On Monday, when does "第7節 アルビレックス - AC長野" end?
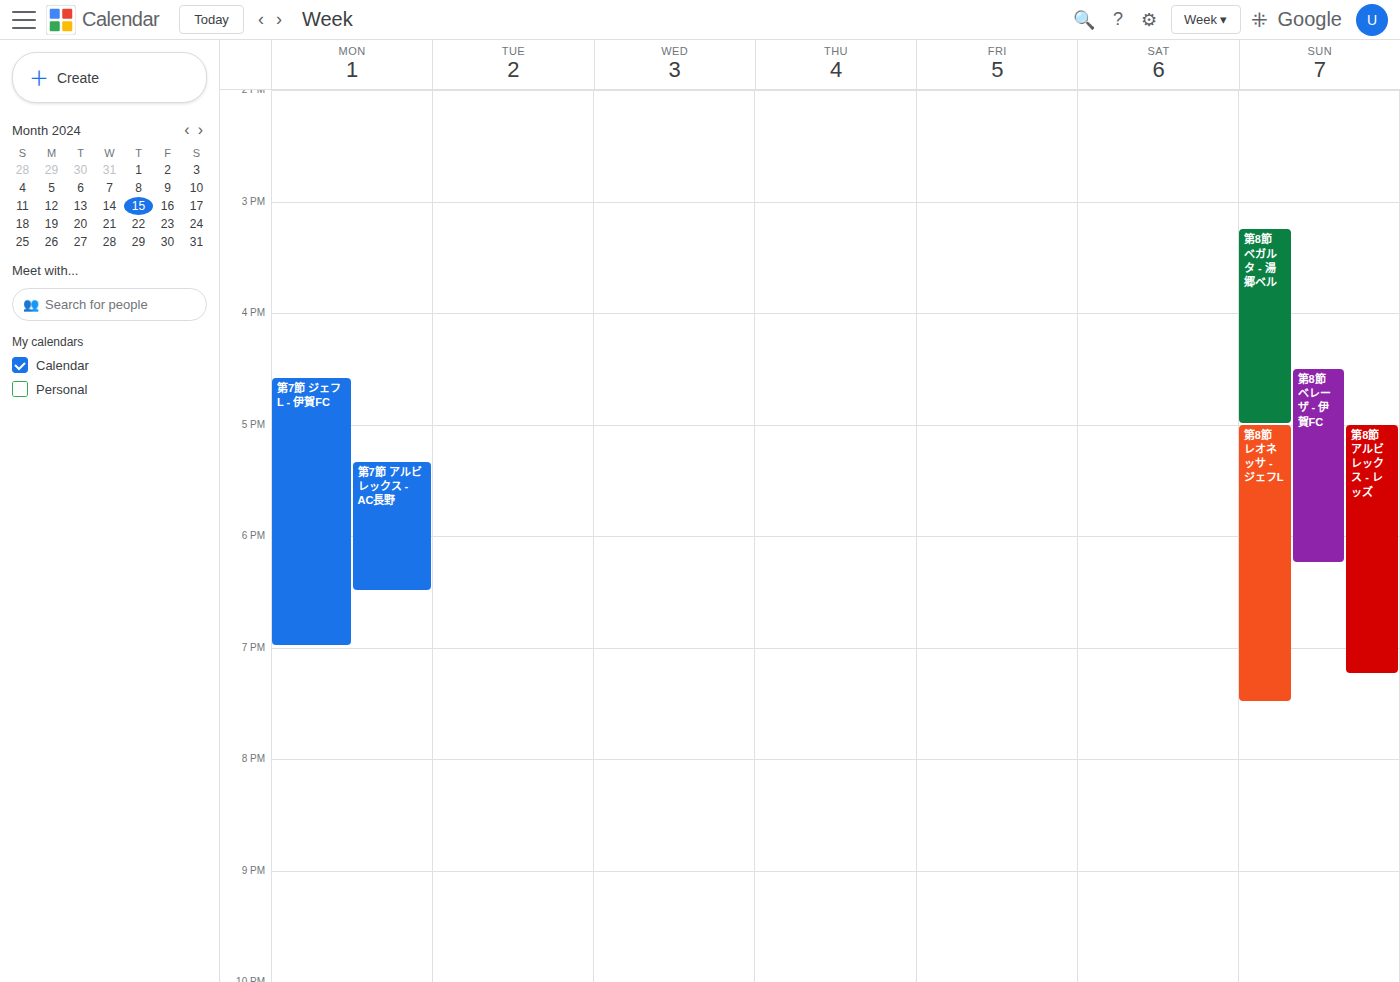
18:30